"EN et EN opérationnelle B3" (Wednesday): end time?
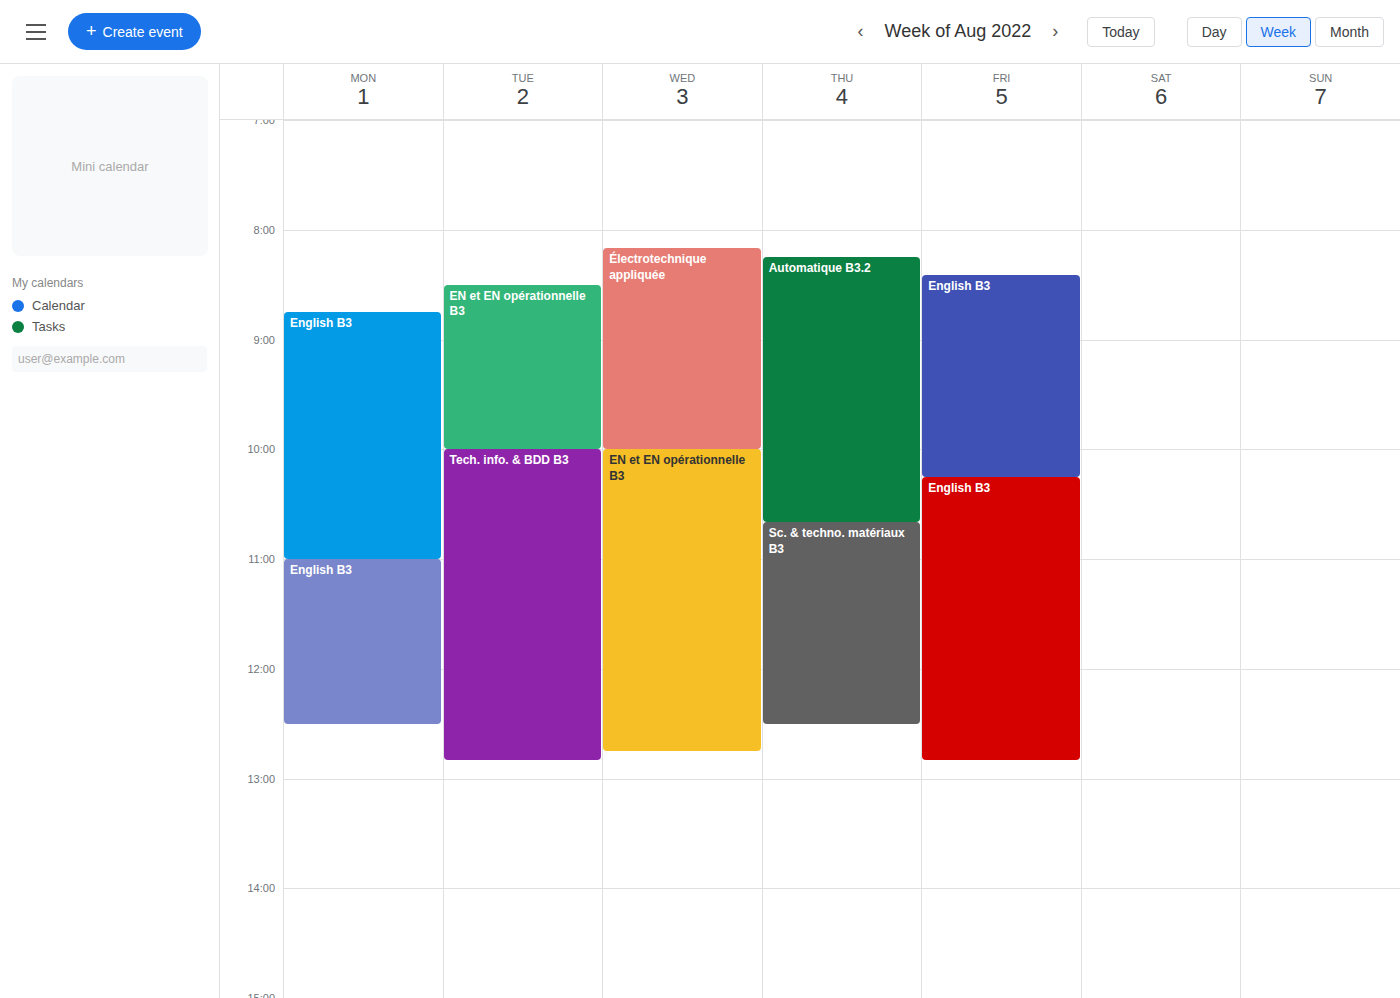
12:45 PM